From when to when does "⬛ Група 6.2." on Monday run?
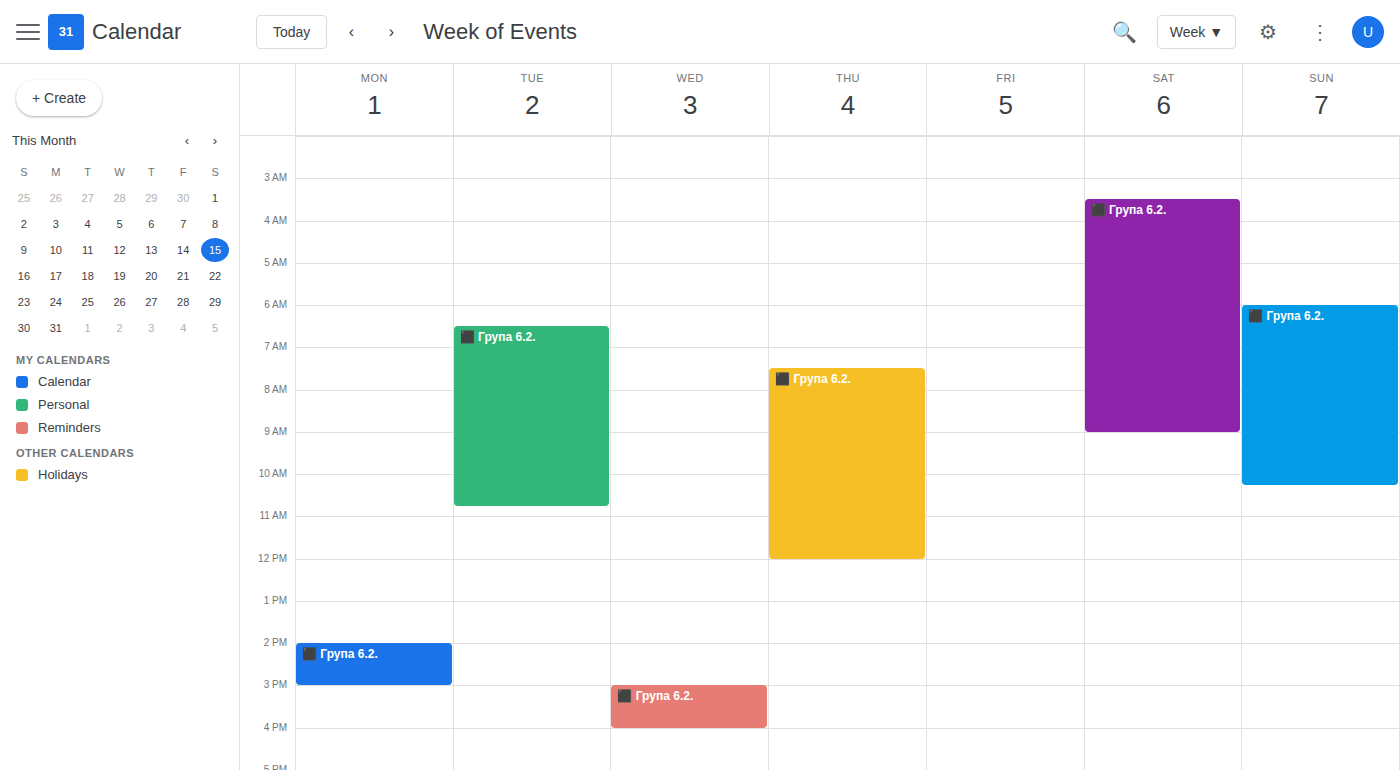
14:00 to 15:00